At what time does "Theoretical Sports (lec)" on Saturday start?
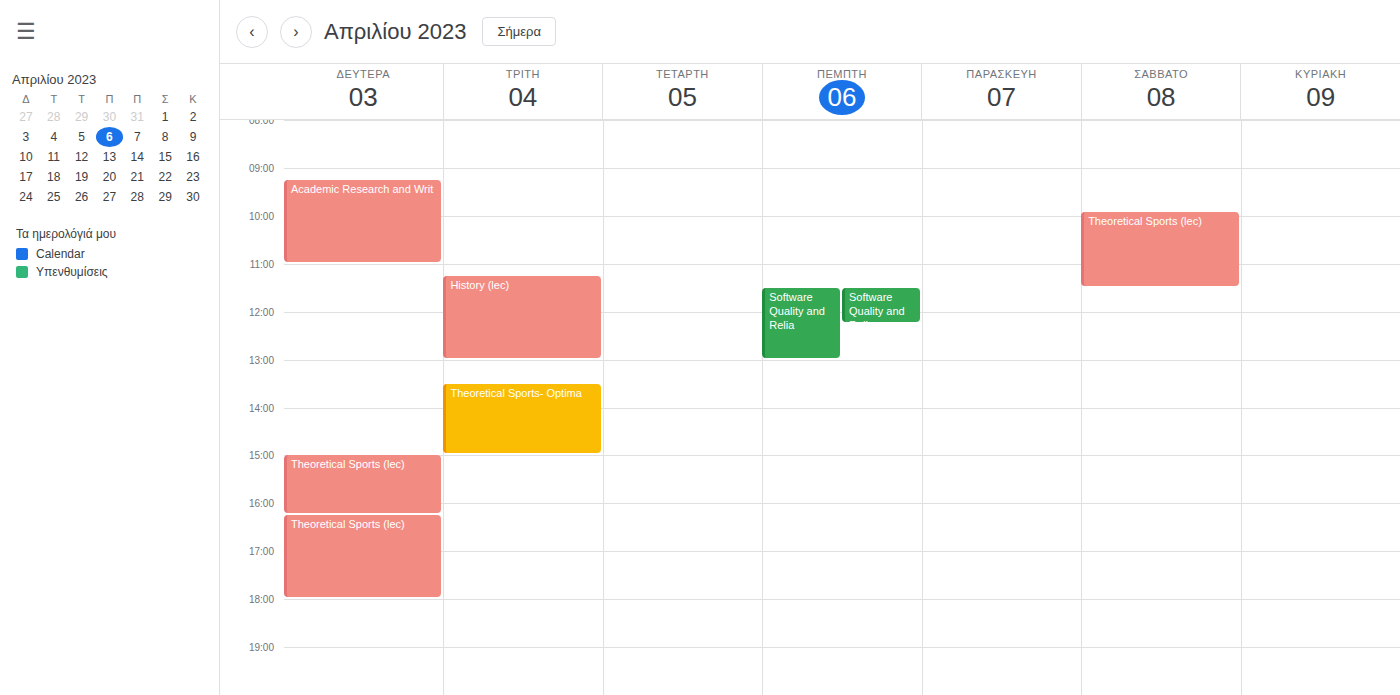
9:55 AM